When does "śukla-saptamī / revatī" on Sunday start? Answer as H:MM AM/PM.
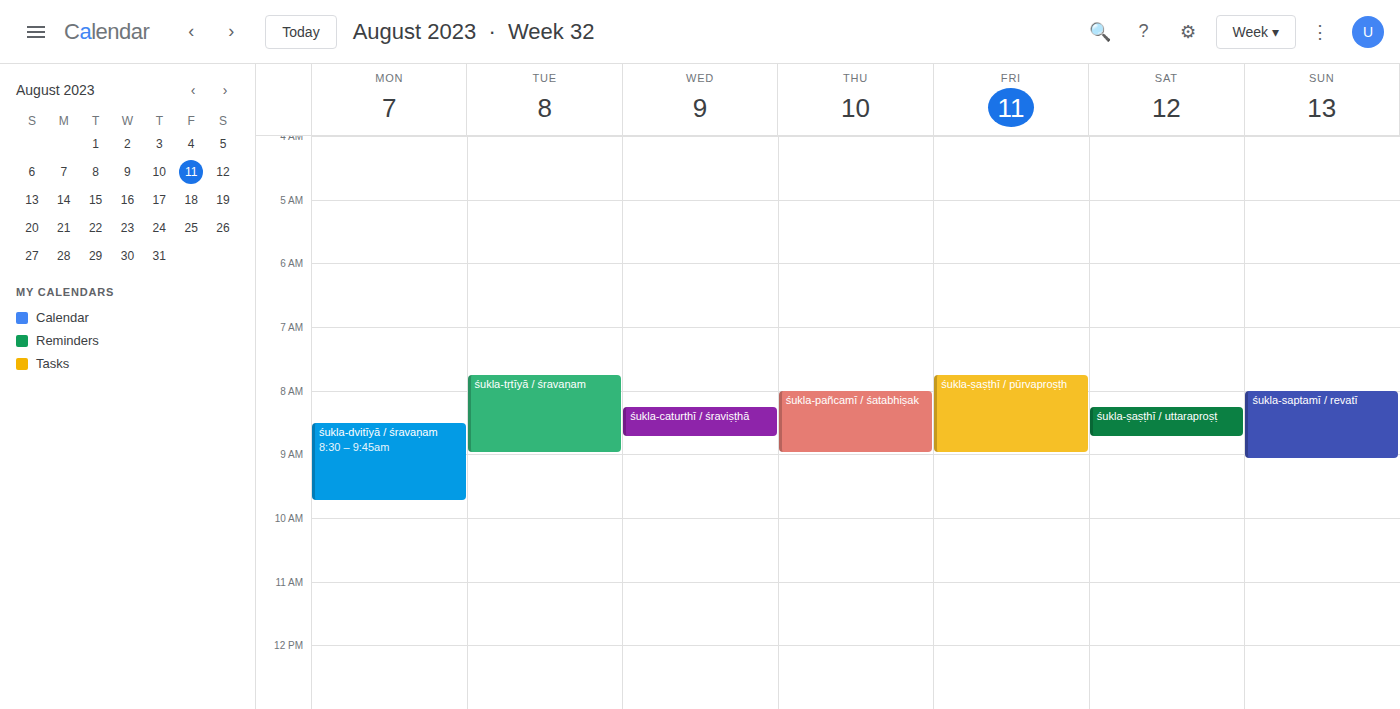
8:00 AM